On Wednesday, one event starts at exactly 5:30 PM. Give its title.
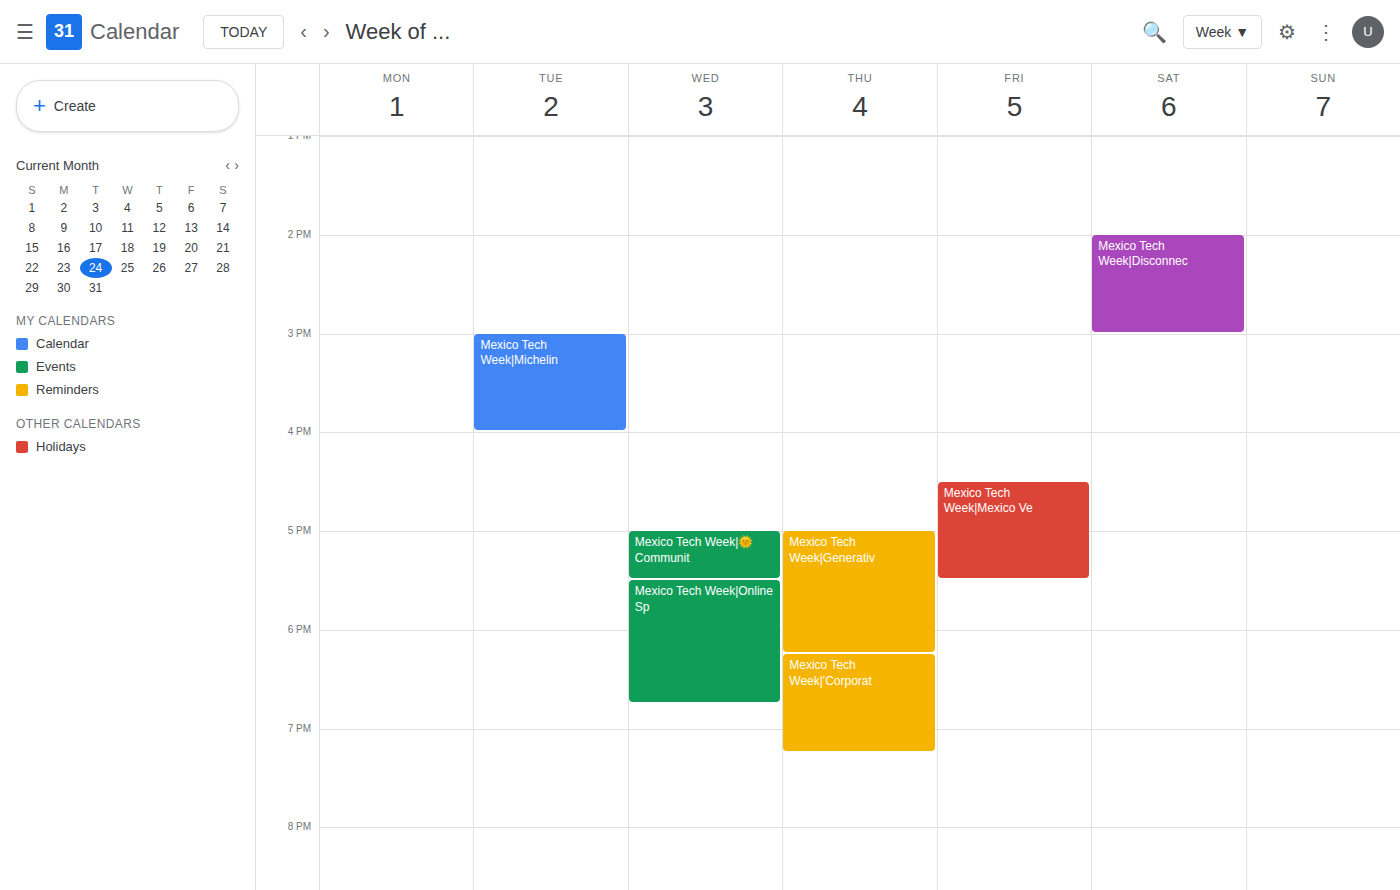
"Mexico Tech Week|Online Sp"